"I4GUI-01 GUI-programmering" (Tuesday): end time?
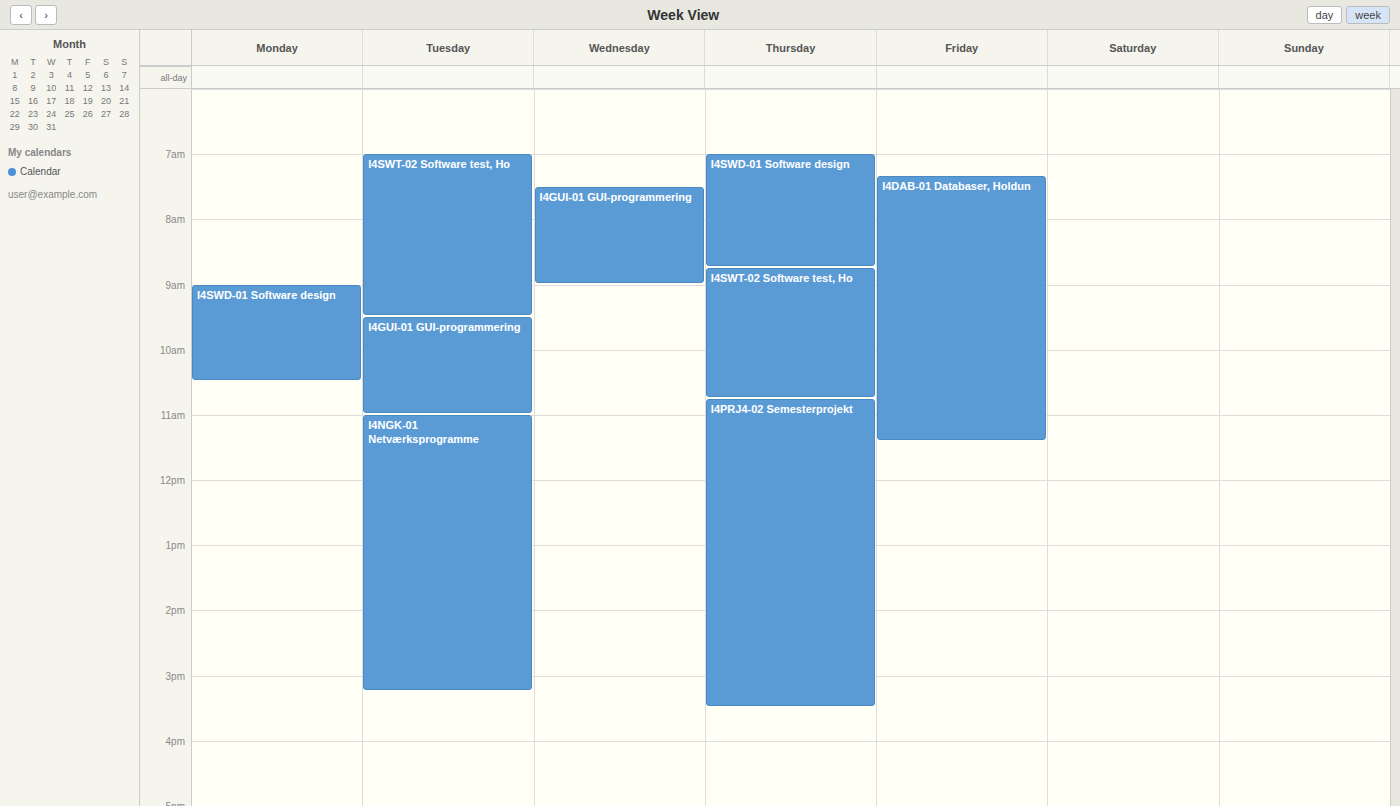
11:00